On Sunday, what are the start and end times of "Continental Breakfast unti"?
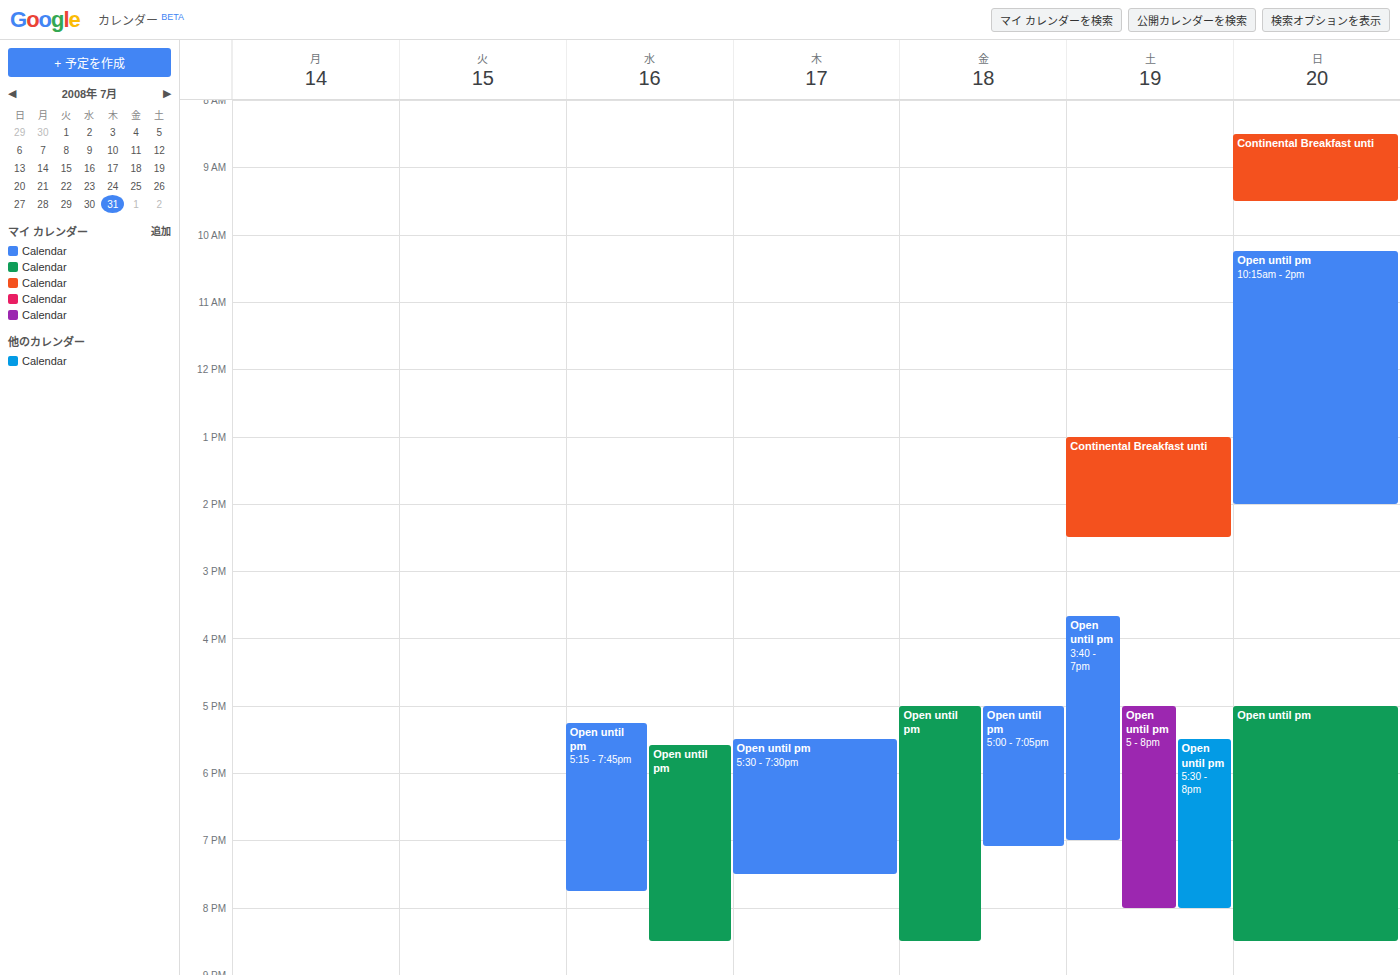
8:30 AM to 9:30 AM